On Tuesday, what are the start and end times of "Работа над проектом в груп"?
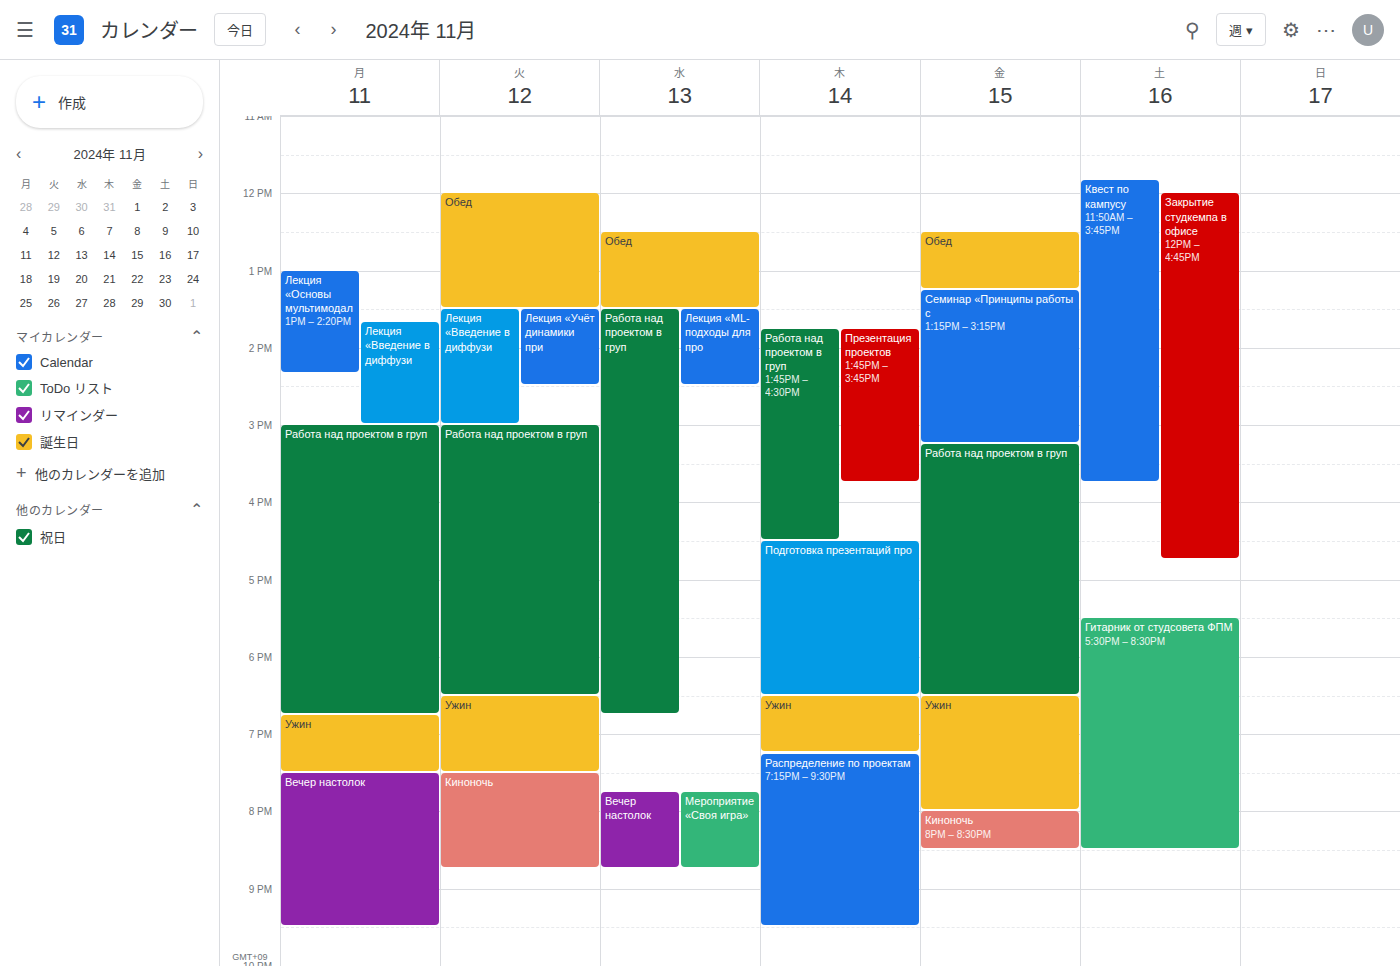
3:00 PM to 6:30 PM